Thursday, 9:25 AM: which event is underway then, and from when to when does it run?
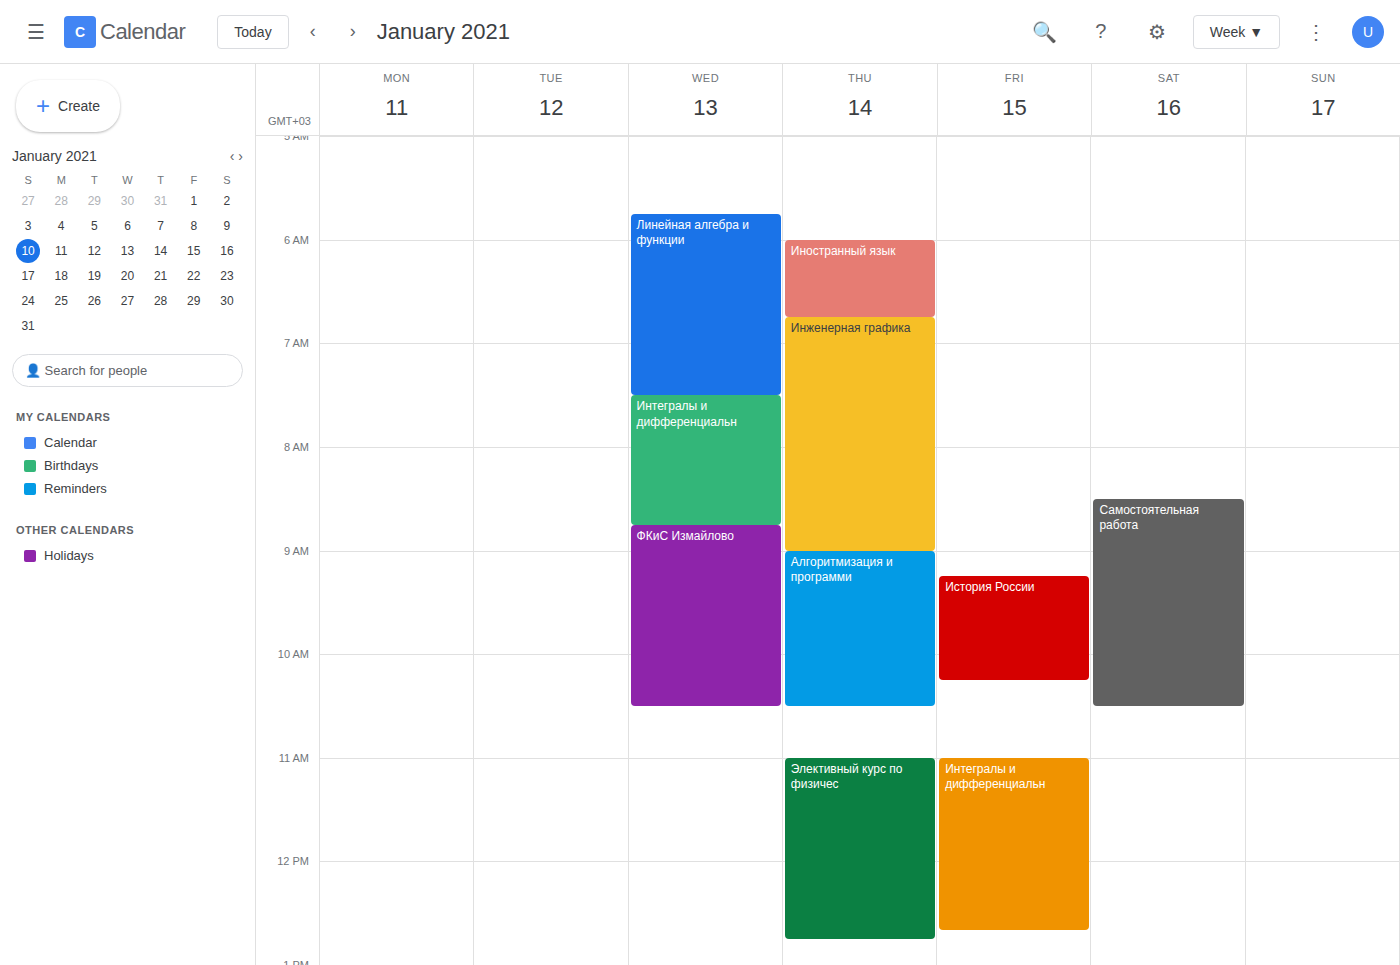
"Алгоритмизация и программи", 9:00 AM to 10:30 AM